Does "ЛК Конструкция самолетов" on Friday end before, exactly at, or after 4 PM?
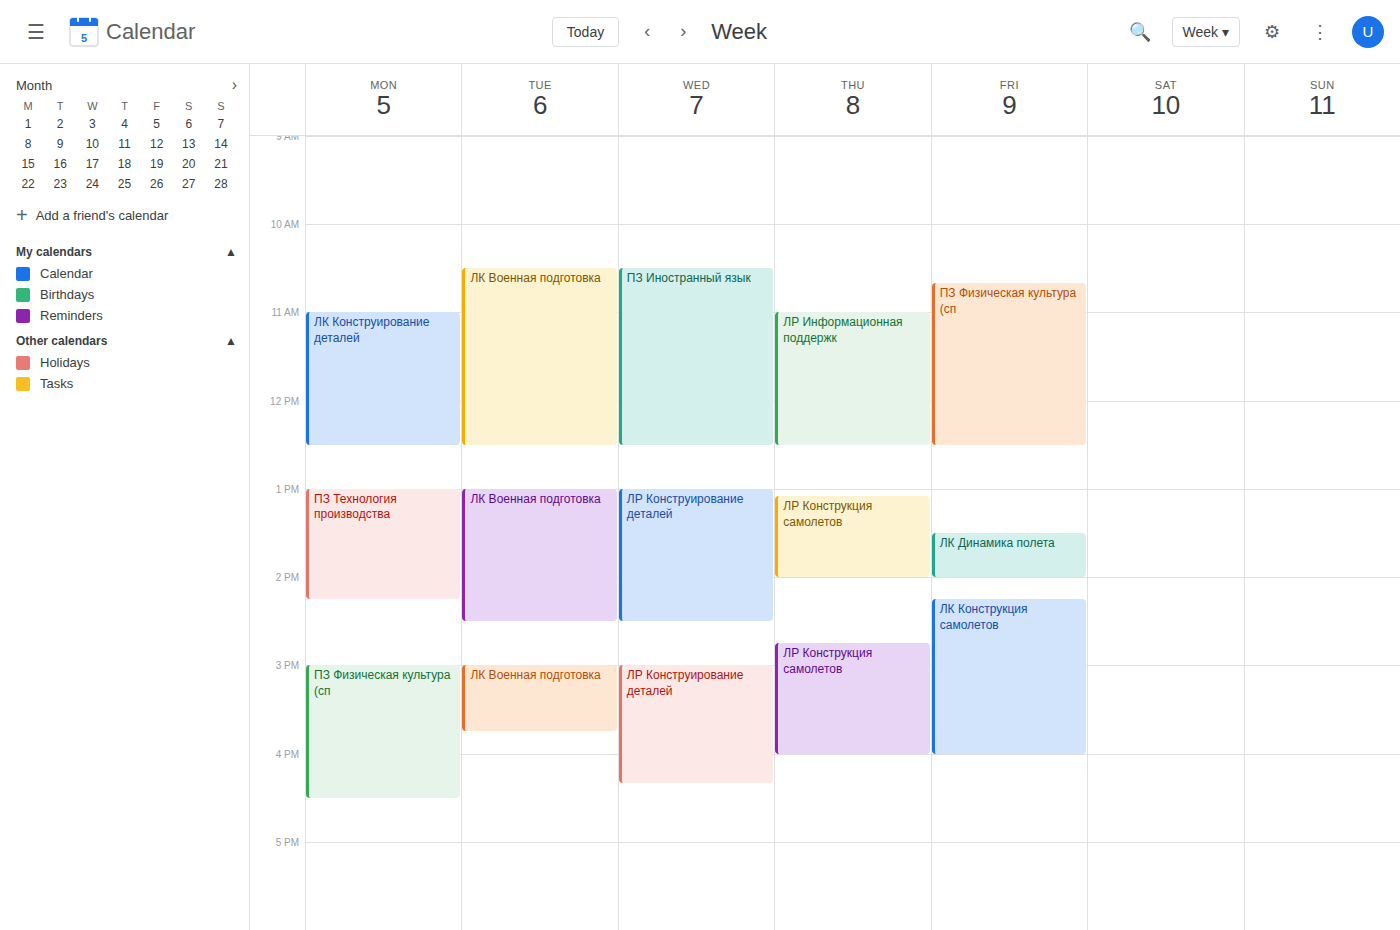
4:00 PM -- exactly at 4 PM, on the 4 PM line.